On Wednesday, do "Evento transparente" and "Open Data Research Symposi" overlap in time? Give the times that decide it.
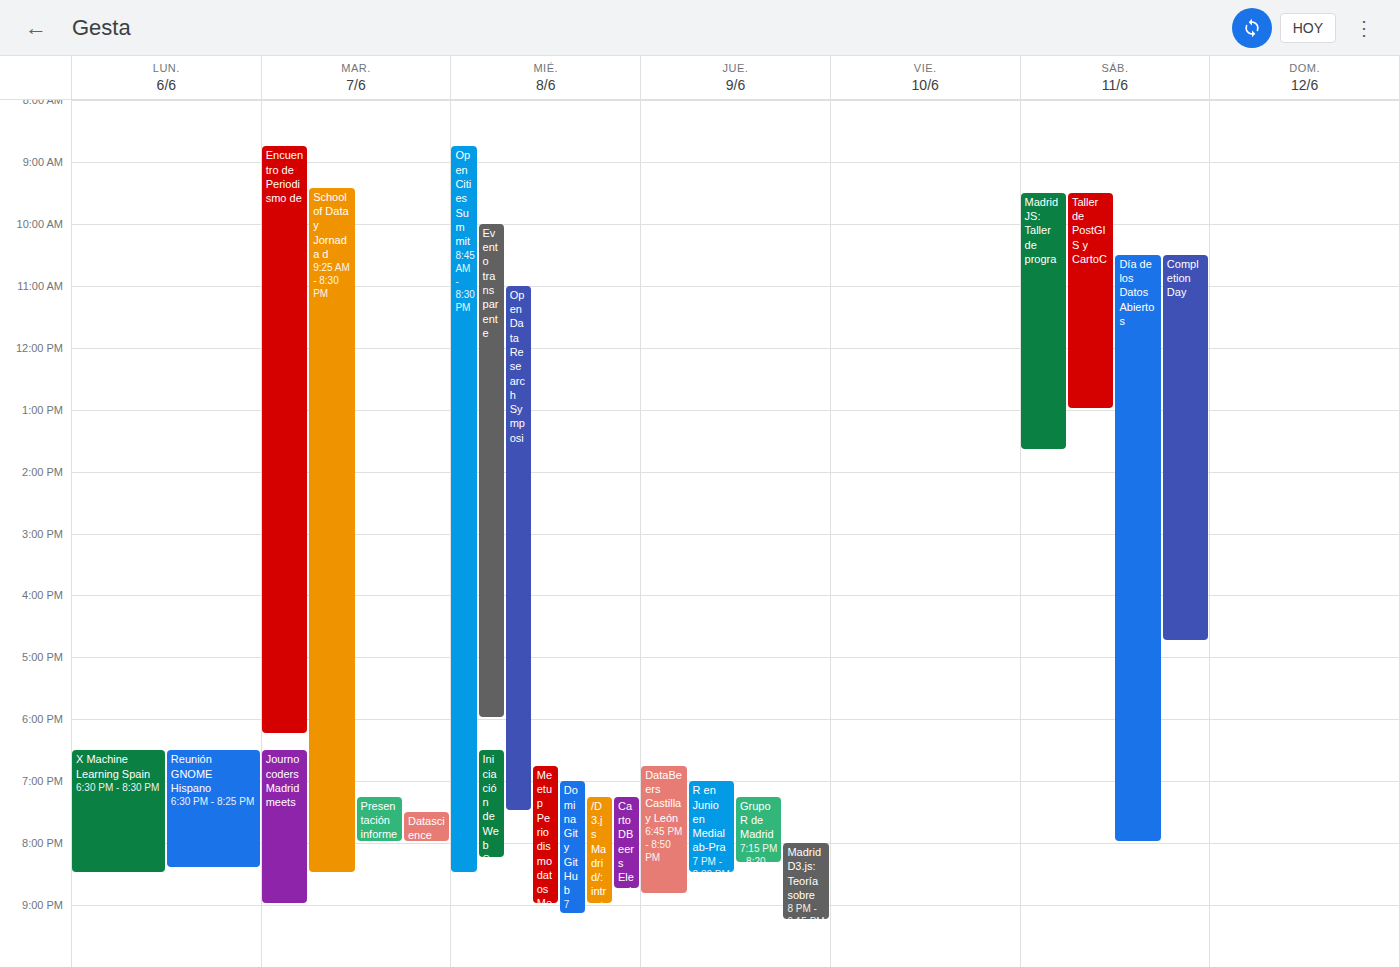
"Open Data Research Symposi" starts at 11:00 AM, before "Evento transparente" ends at 6:00 PM -- they overlap.